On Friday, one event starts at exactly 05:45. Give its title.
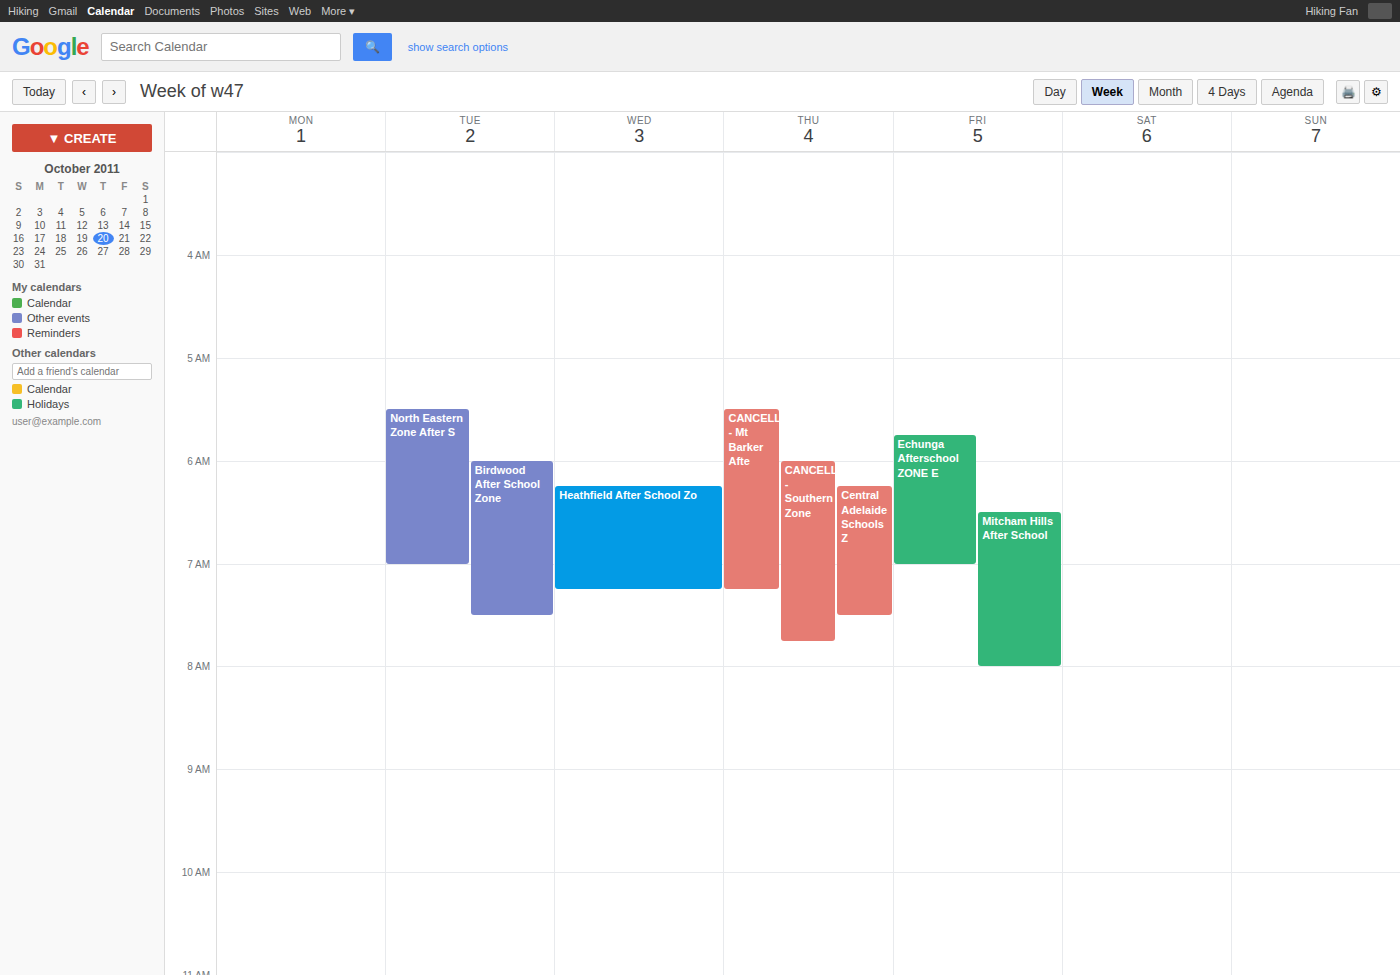
"Echunga Afterschool ZONE E"